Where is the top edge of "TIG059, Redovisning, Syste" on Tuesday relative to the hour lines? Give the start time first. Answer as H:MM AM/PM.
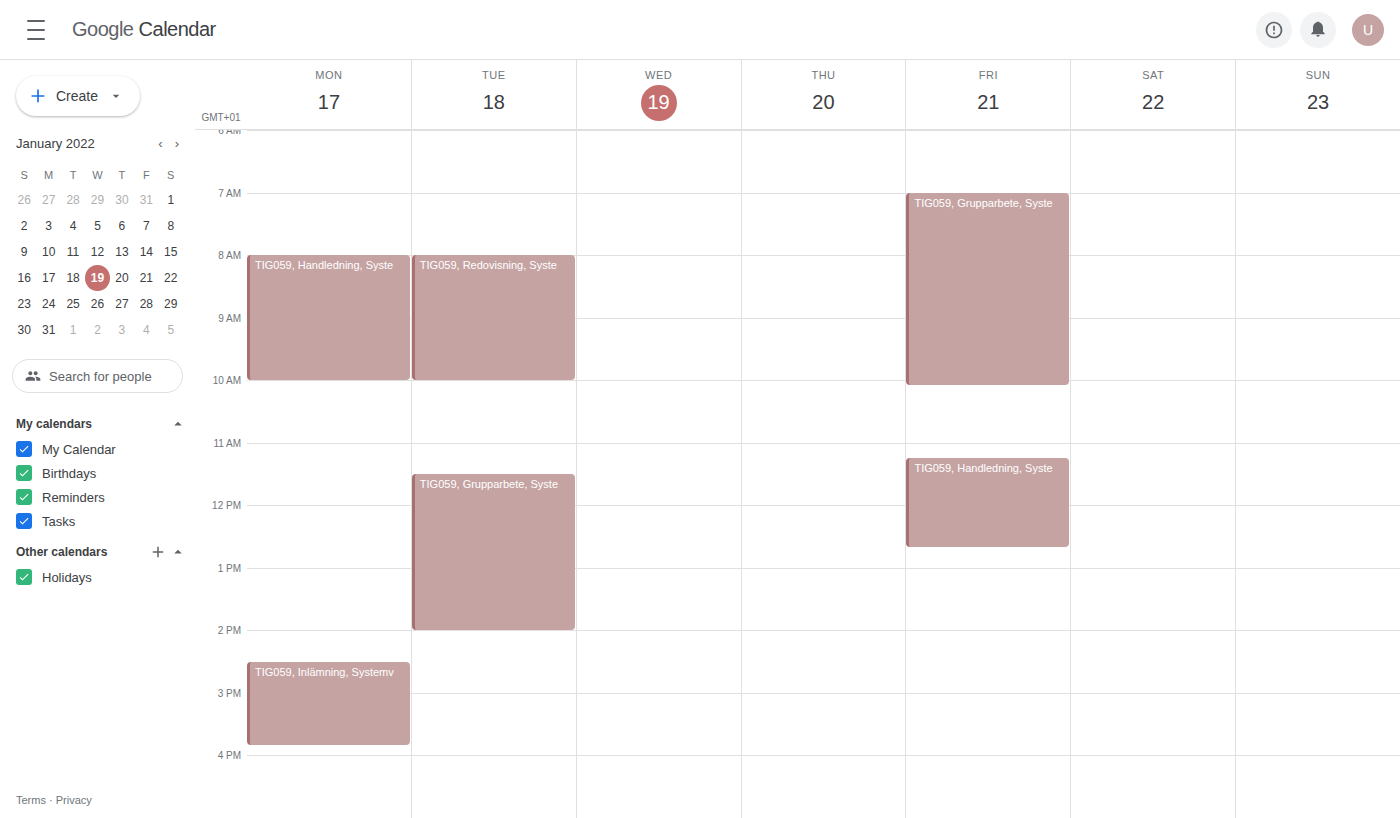
8:00 AM -- exactly on the 8 AM line.